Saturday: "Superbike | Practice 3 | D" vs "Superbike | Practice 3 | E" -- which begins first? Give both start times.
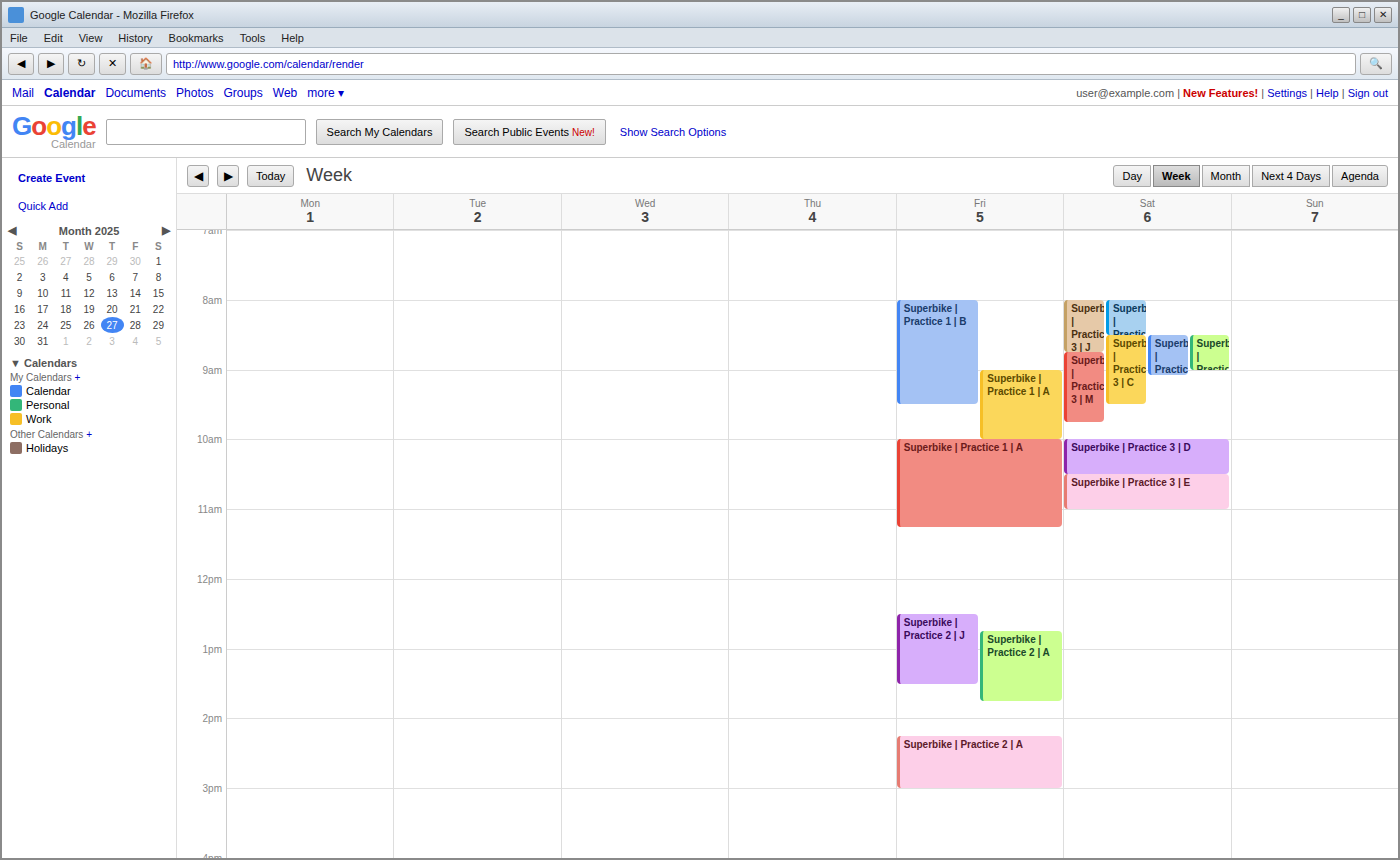
"Superbike | Practice 3 | D" 10:00 AM; "Superbike | Practice 3 | E" 10:30 AM.